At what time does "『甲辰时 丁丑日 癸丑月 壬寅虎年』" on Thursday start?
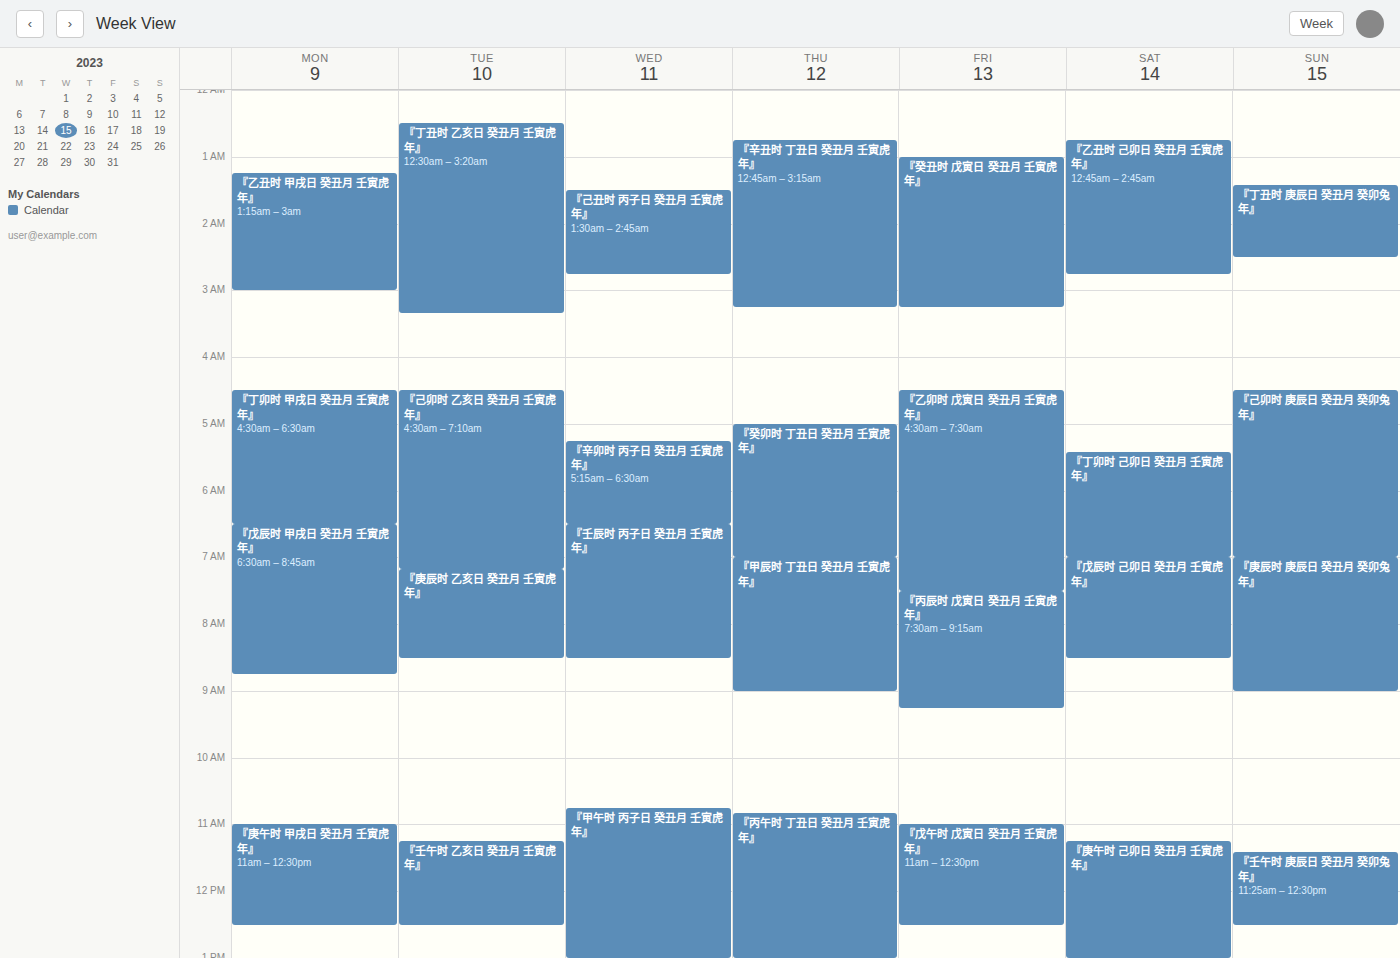
7:00 AM